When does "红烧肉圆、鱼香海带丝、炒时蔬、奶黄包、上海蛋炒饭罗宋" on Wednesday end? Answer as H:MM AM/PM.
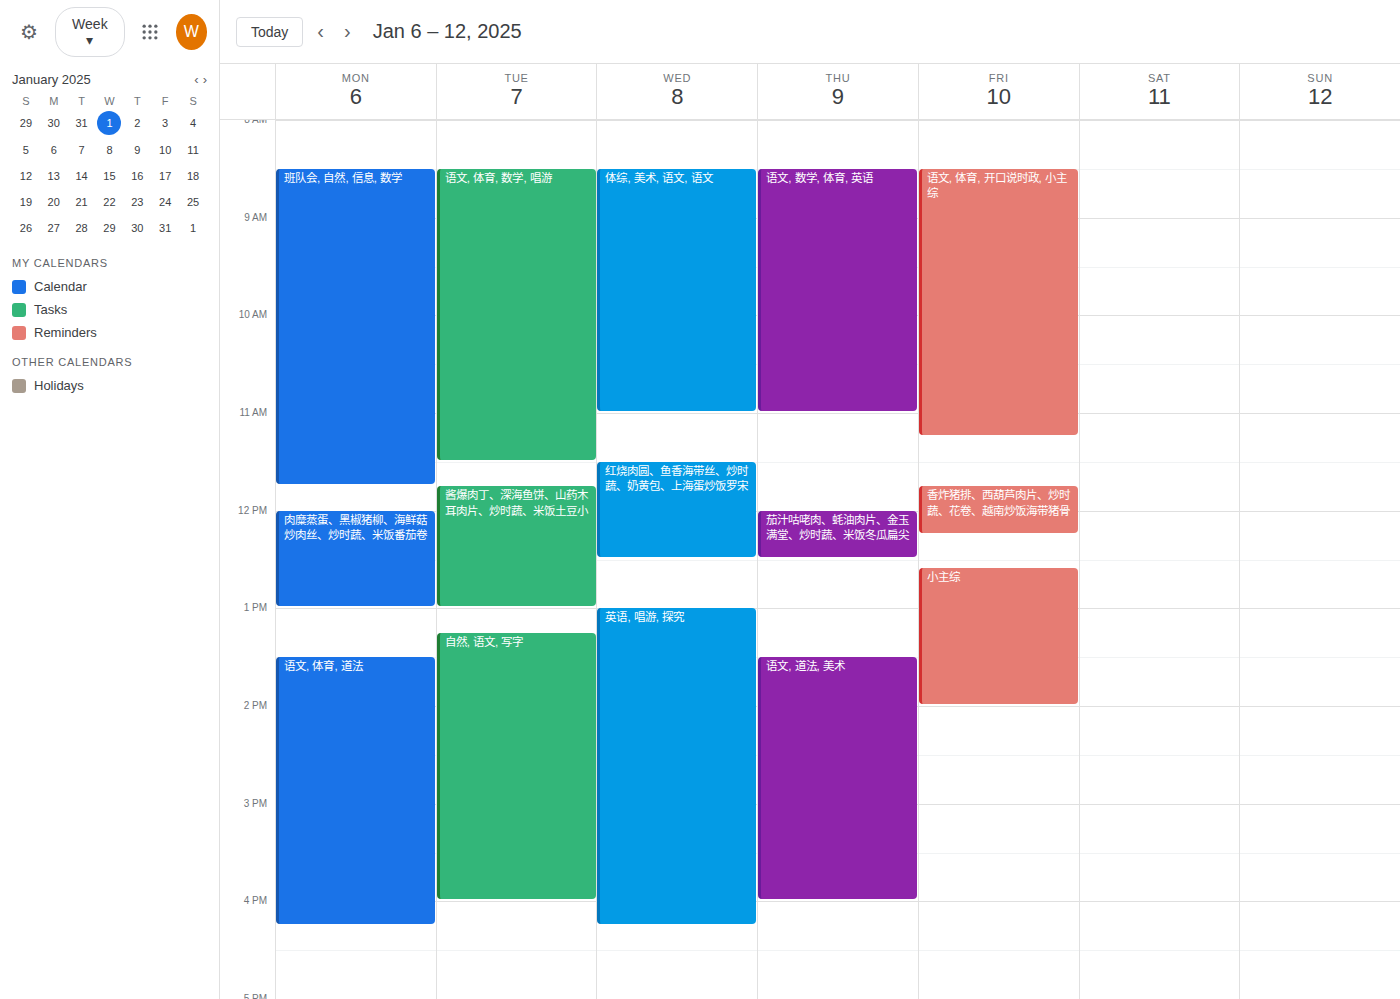
12:30 PM